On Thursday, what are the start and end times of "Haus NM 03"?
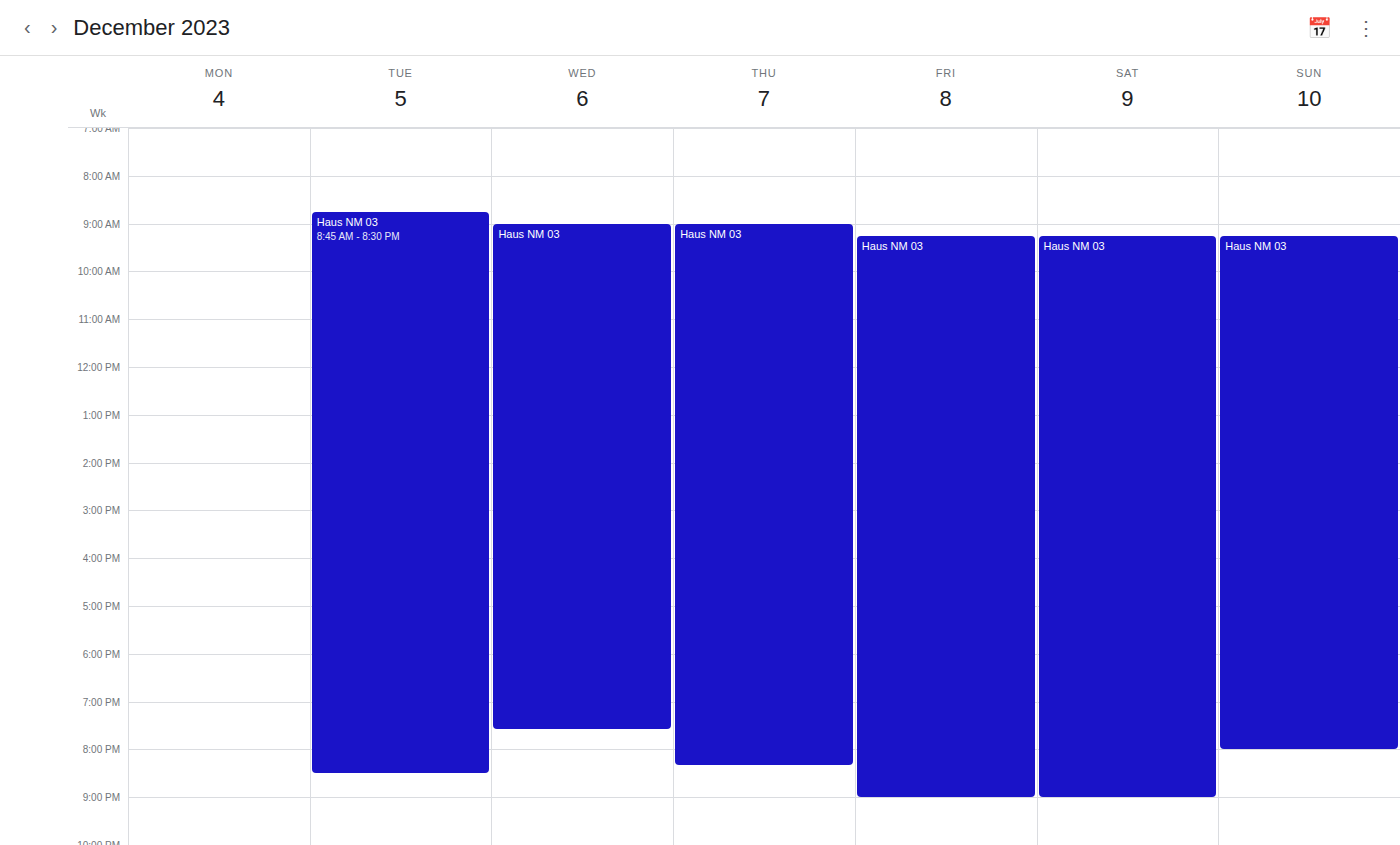
9:00 AM to 8:20 PM